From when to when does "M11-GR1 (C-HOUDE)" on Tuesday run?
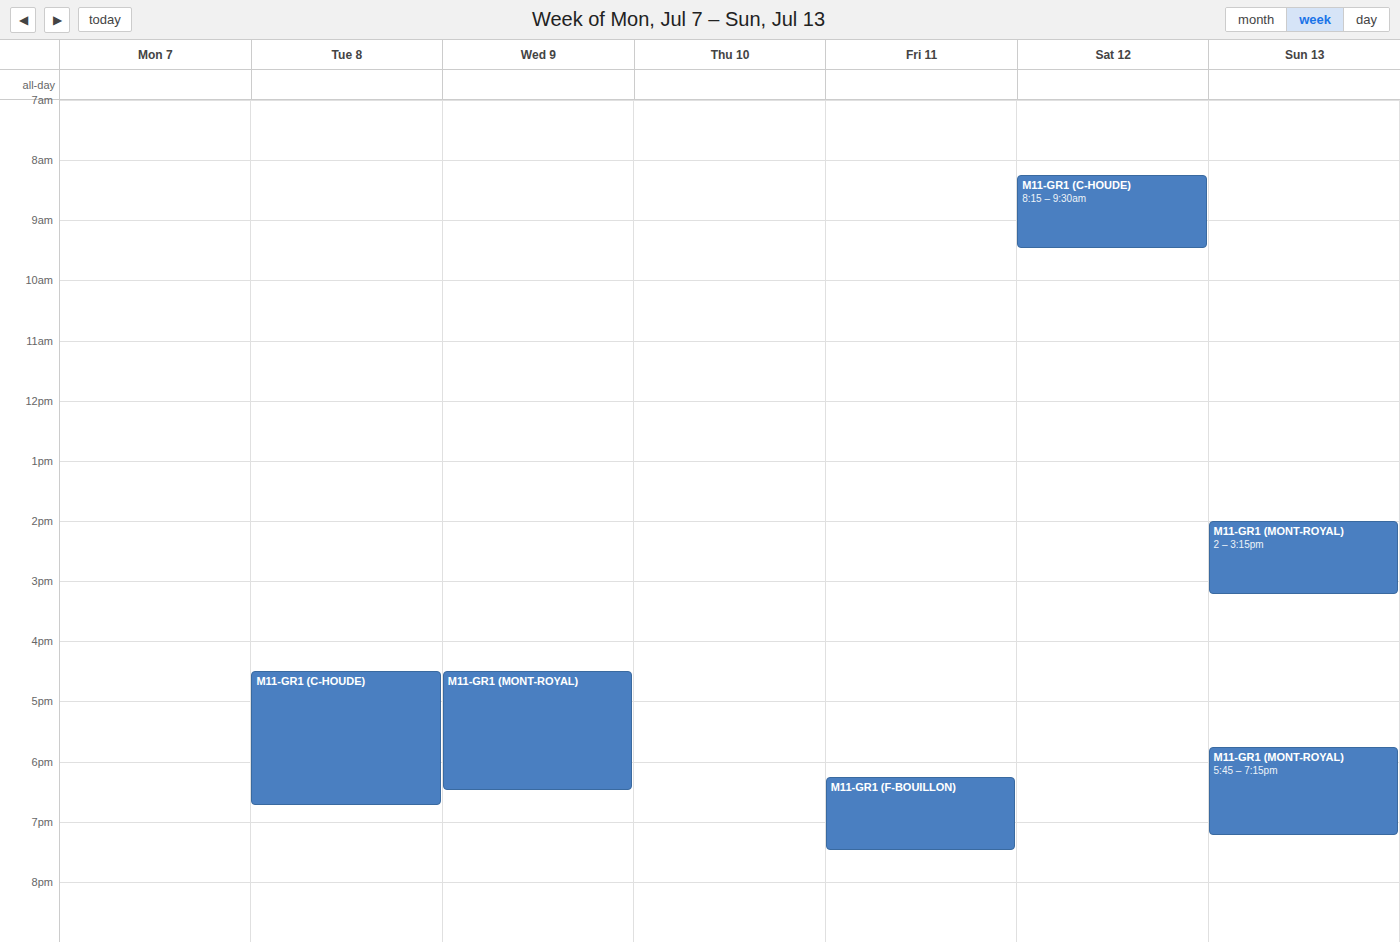
4:30 PM to 6:45 PM